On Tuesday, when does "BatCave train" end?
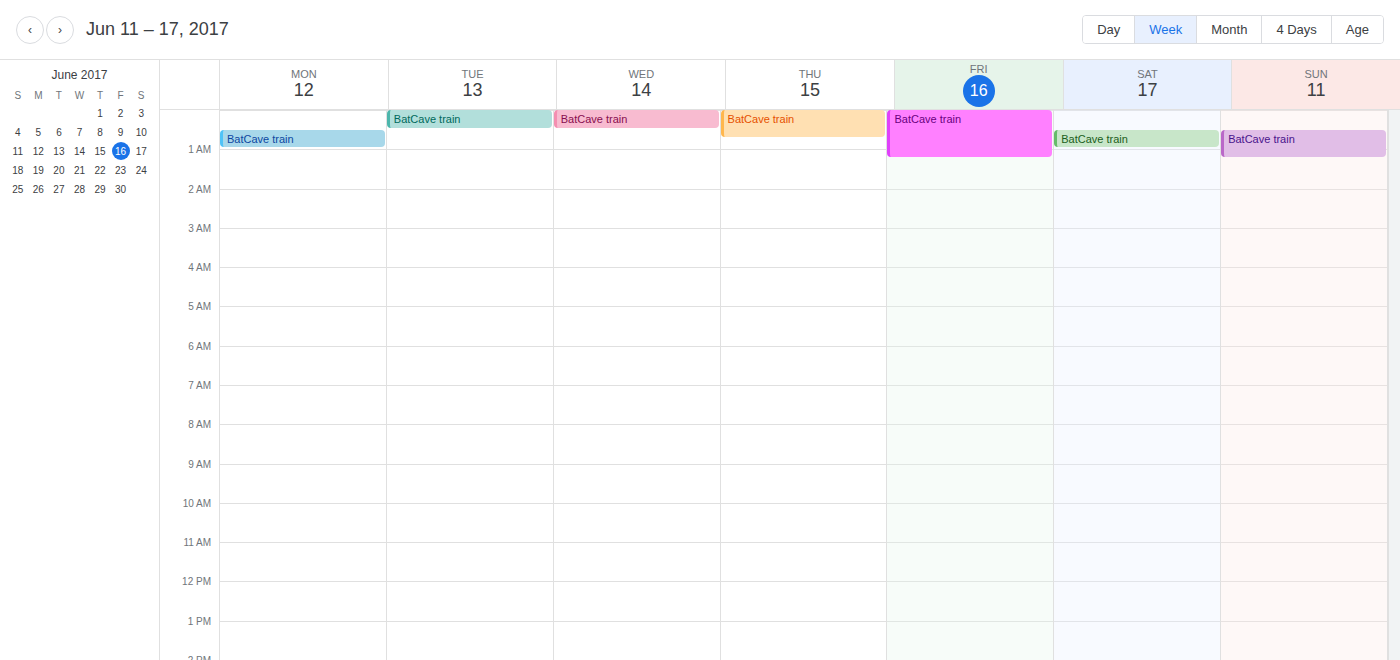
12:30 AM